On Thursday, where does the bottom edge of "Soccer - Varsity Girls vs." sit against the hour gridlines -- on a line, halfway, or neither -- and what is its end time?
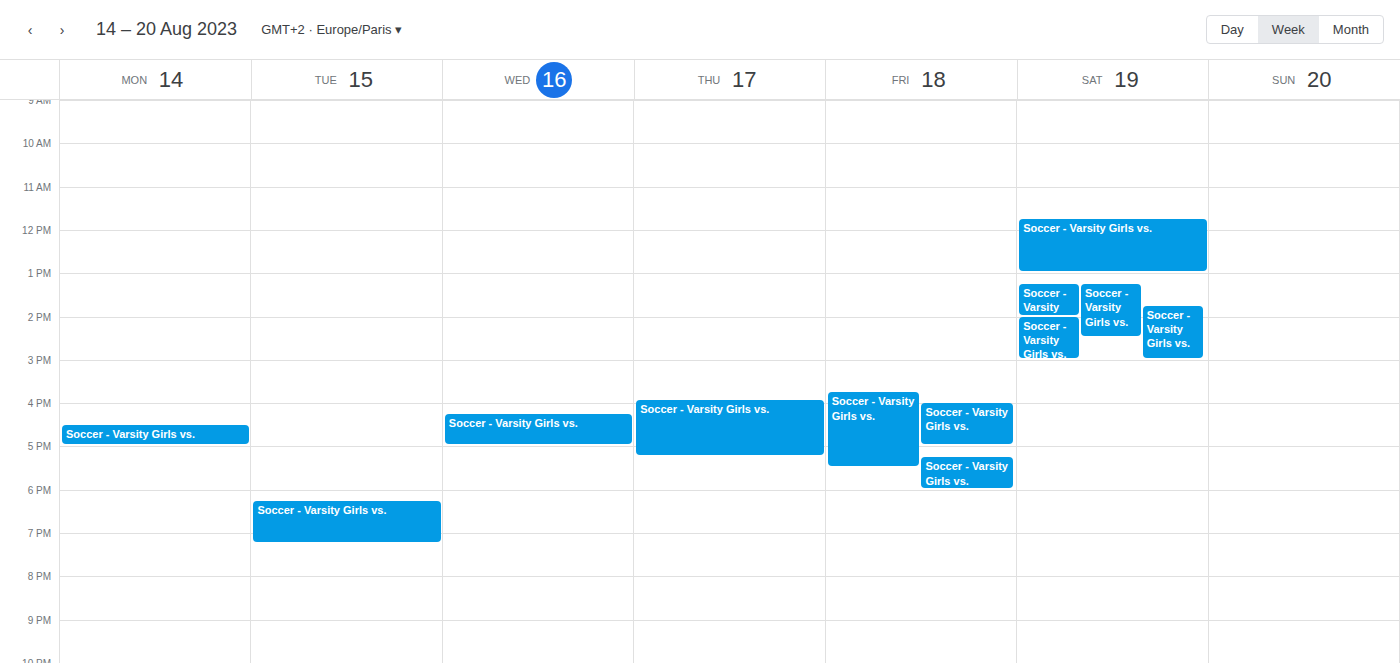
5:15 PM -- neither: a quarter of the way from the 5 PM line to the 6 PM line.